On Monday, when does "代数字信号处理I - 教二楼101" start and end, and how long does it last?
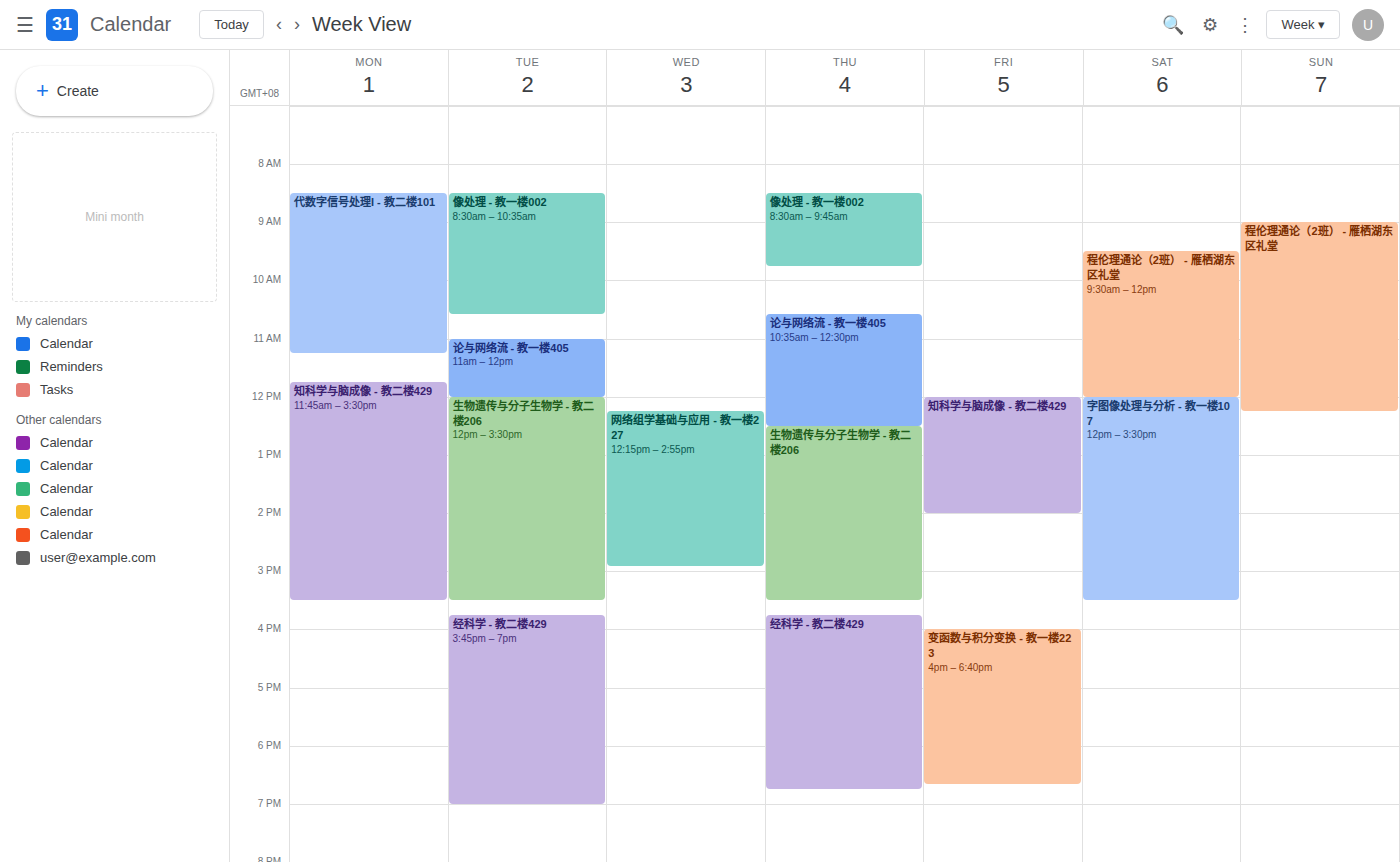
8:30 AM to 11:15 AM, 2 hours 45 minutes